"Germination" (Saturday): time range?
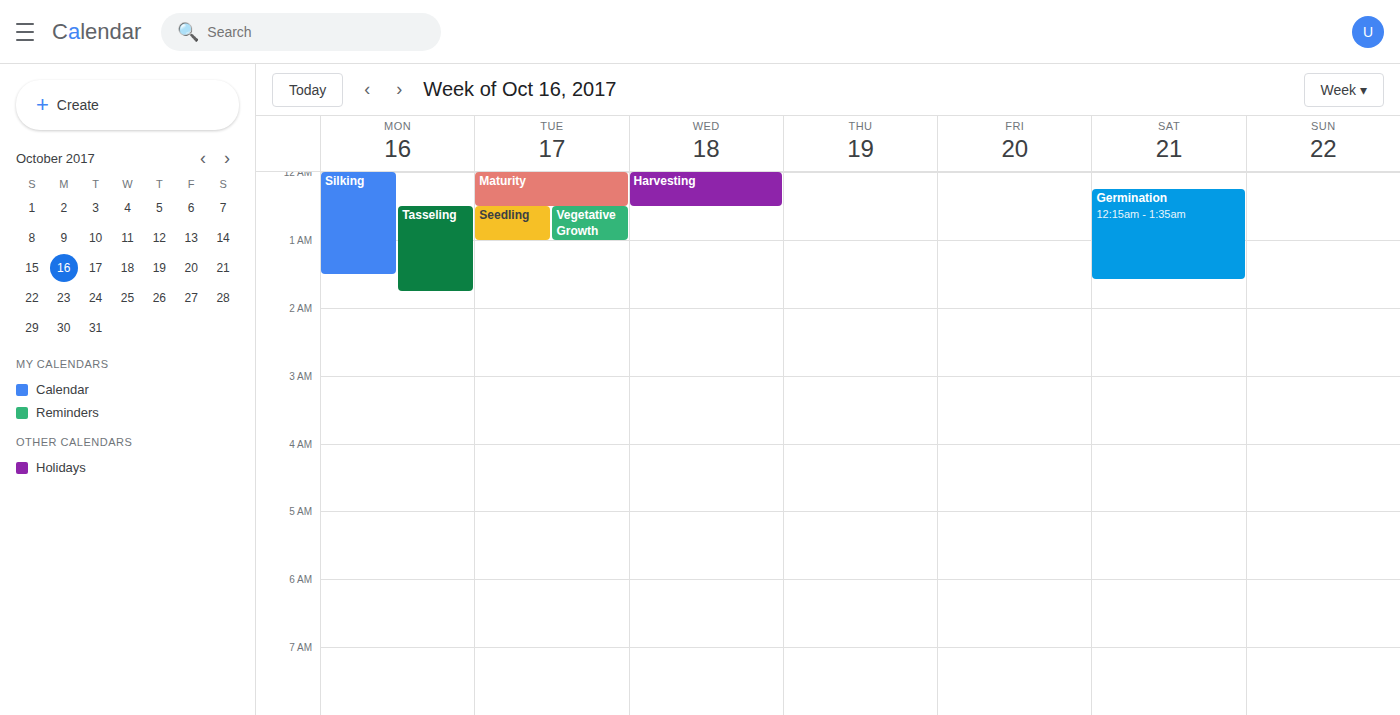
12:15 AM to 1:35 AM